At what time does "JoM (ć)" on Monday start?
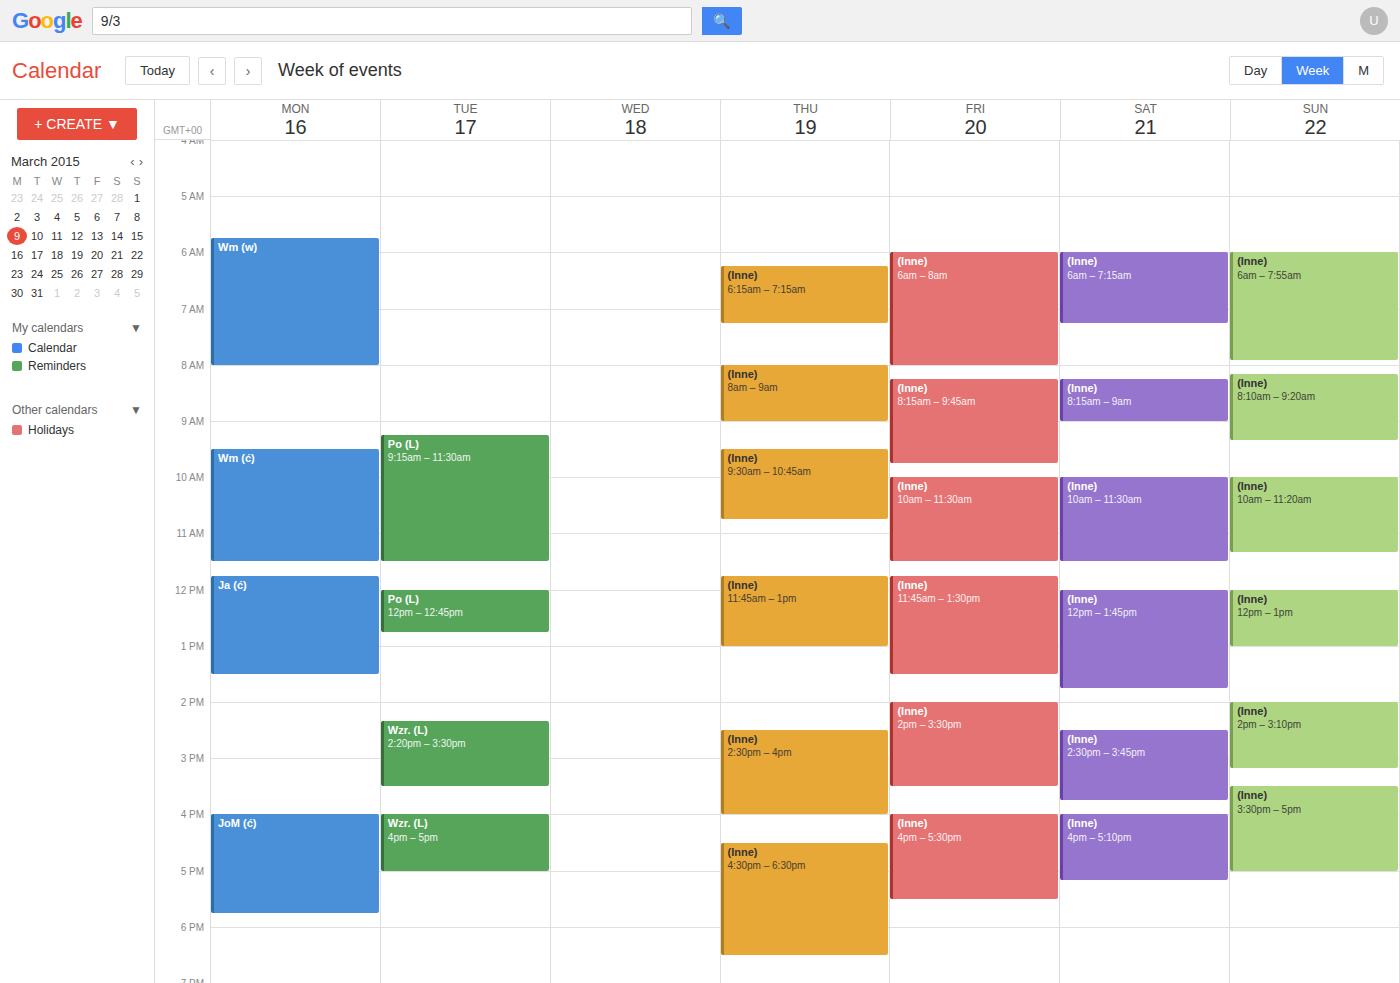
16:00